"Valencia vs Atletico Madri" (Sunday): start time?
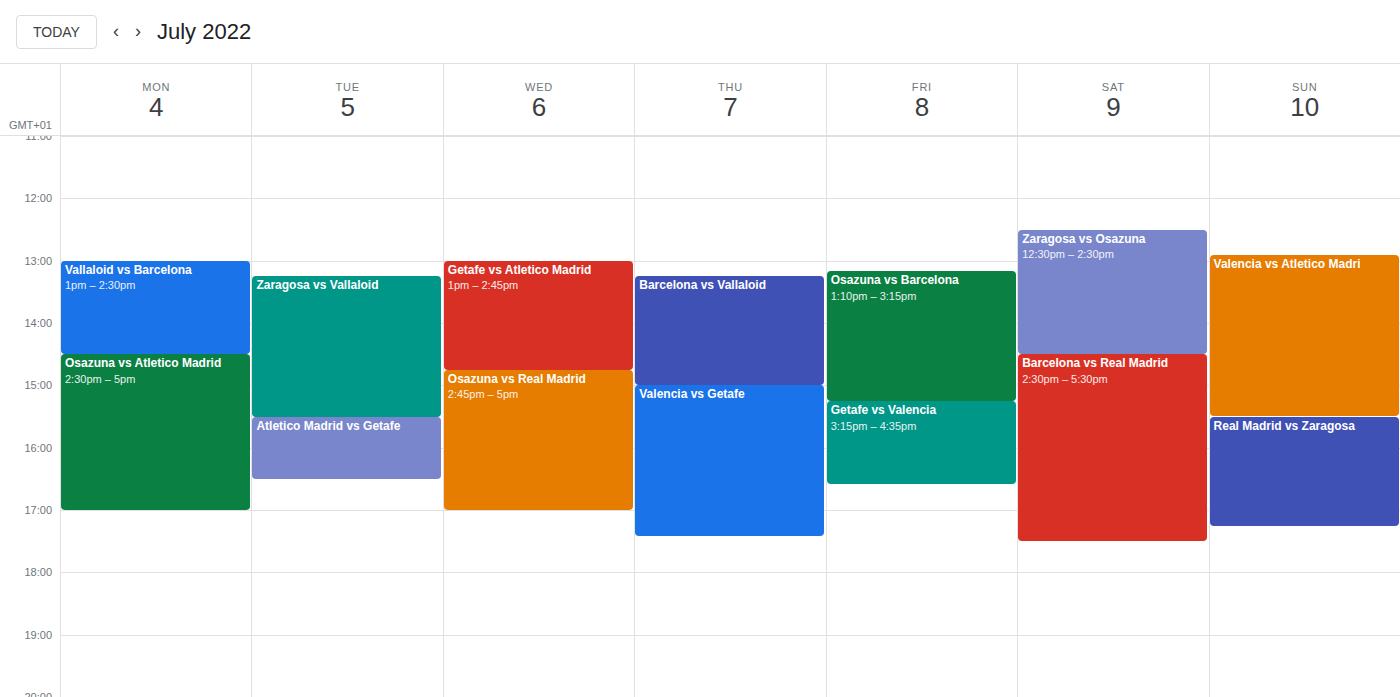
12:55 PM